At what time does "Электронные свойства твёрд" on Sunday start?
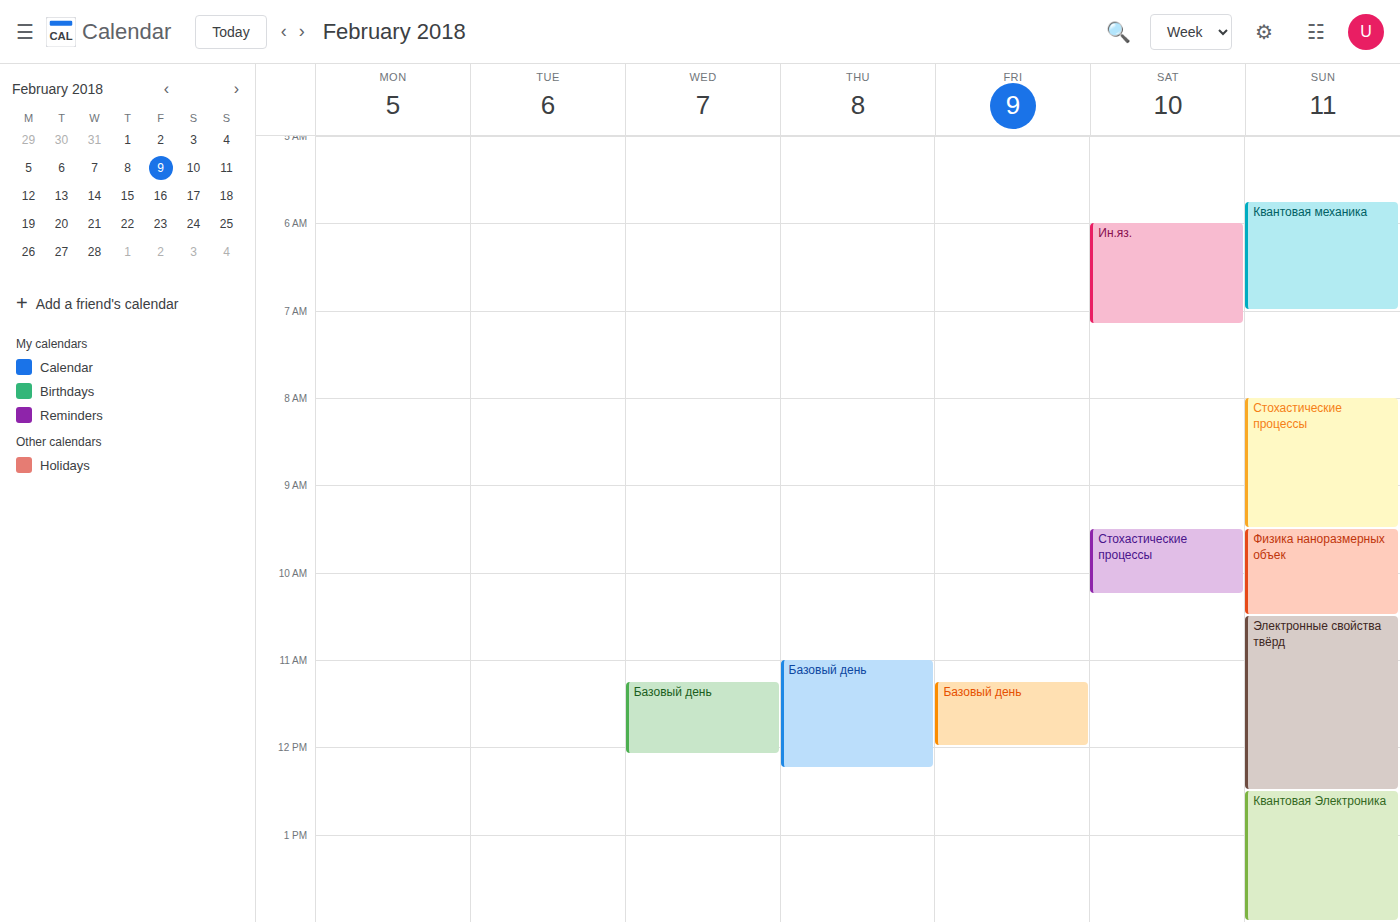
10:30 AM